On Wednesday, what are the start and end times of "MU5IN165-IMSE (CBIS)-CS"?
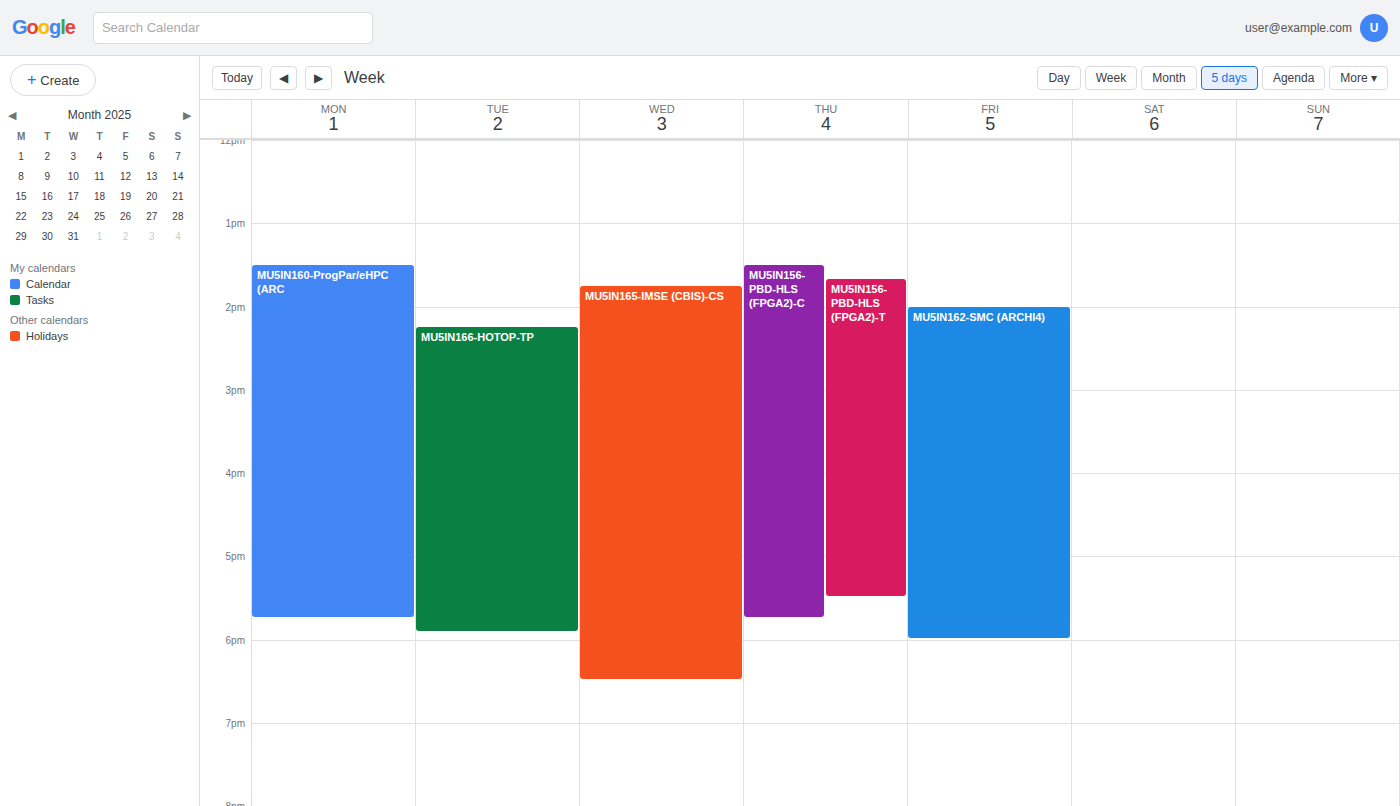
1:45 PM to 6:30 PM